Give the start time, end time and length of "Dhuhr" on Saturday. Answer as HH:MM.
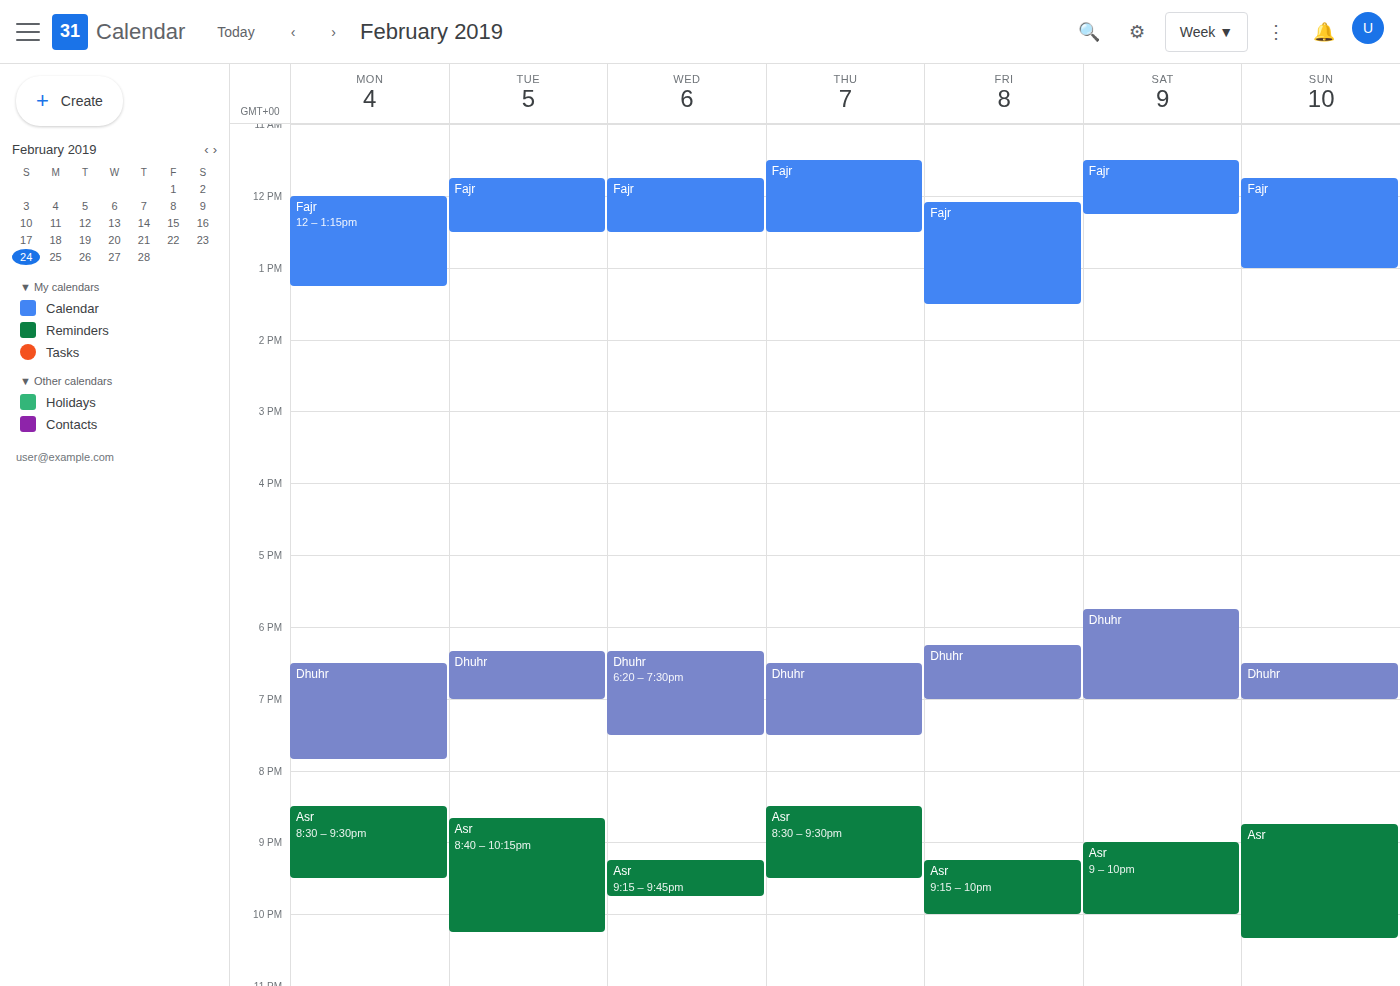
17:45 to 19:00, 1 hour 15 minutes